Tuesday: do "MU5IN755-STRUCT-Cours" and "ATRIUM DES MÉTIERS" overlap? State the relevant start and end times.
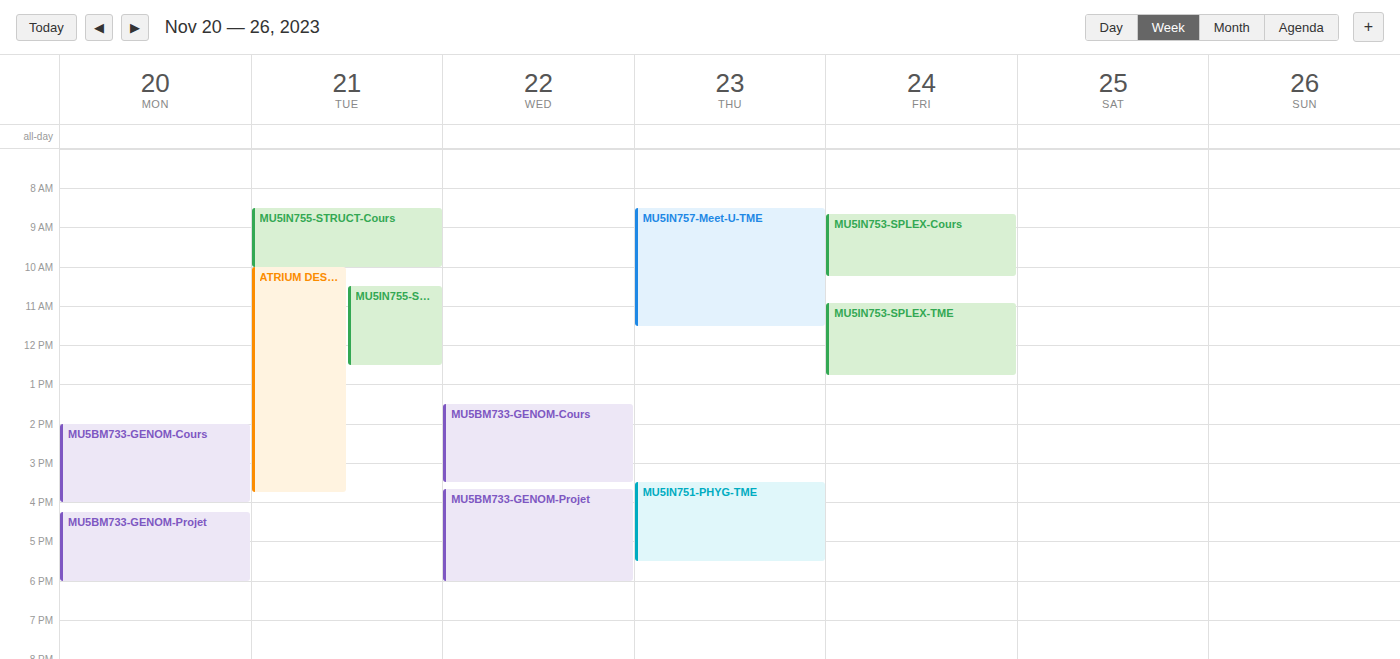
"MU5IN755-STRUCT-Cours" ends at 10:00 AM, exactly when "ATRIUM DES MÉTIERS" starts -- they touch but do not overlap.